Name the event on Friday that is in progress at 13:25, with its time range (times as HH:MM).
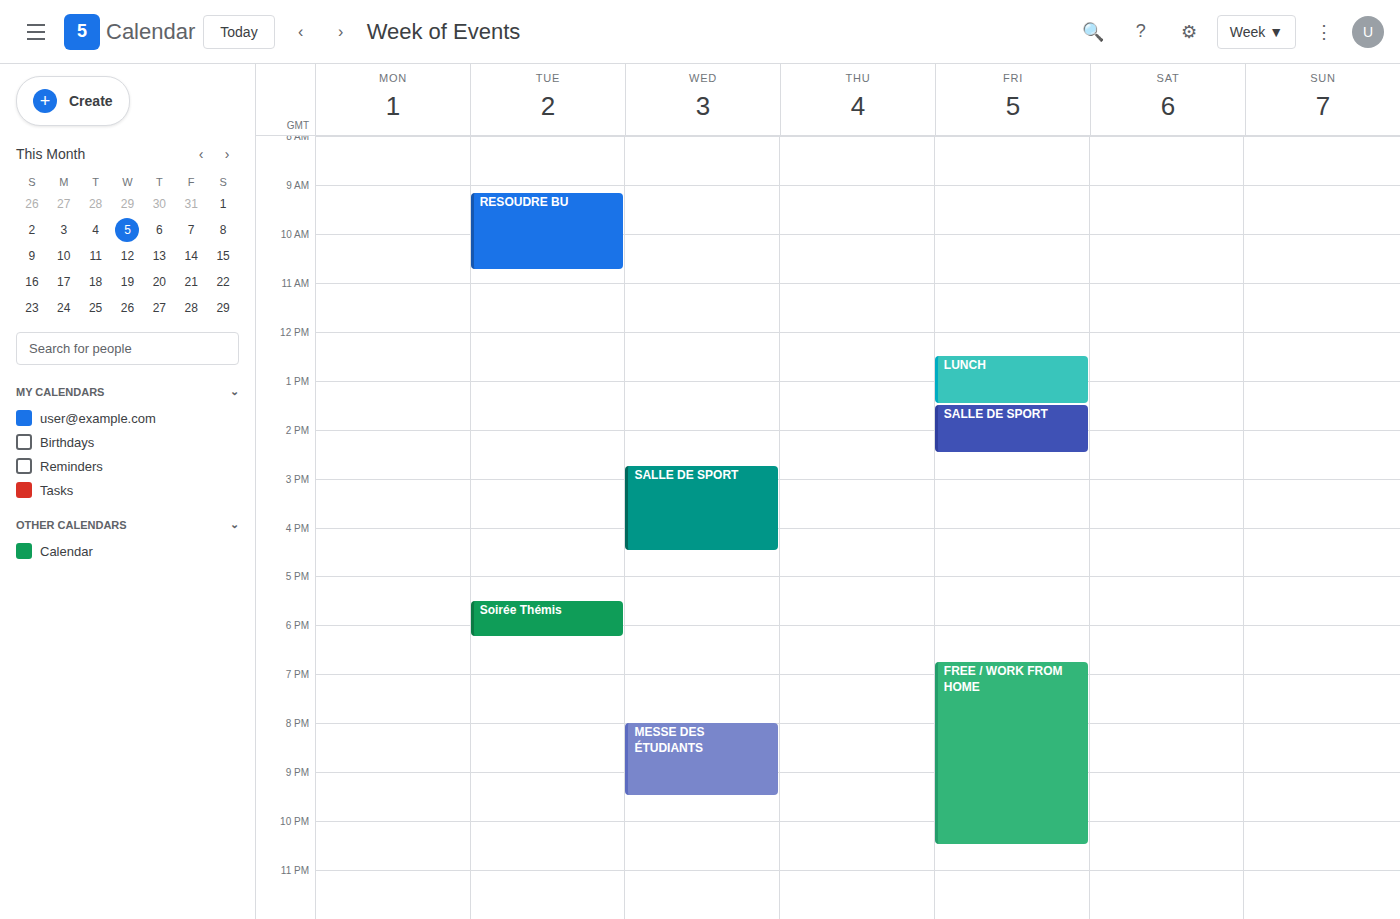
"LUNCH", 12:30 to 13:30